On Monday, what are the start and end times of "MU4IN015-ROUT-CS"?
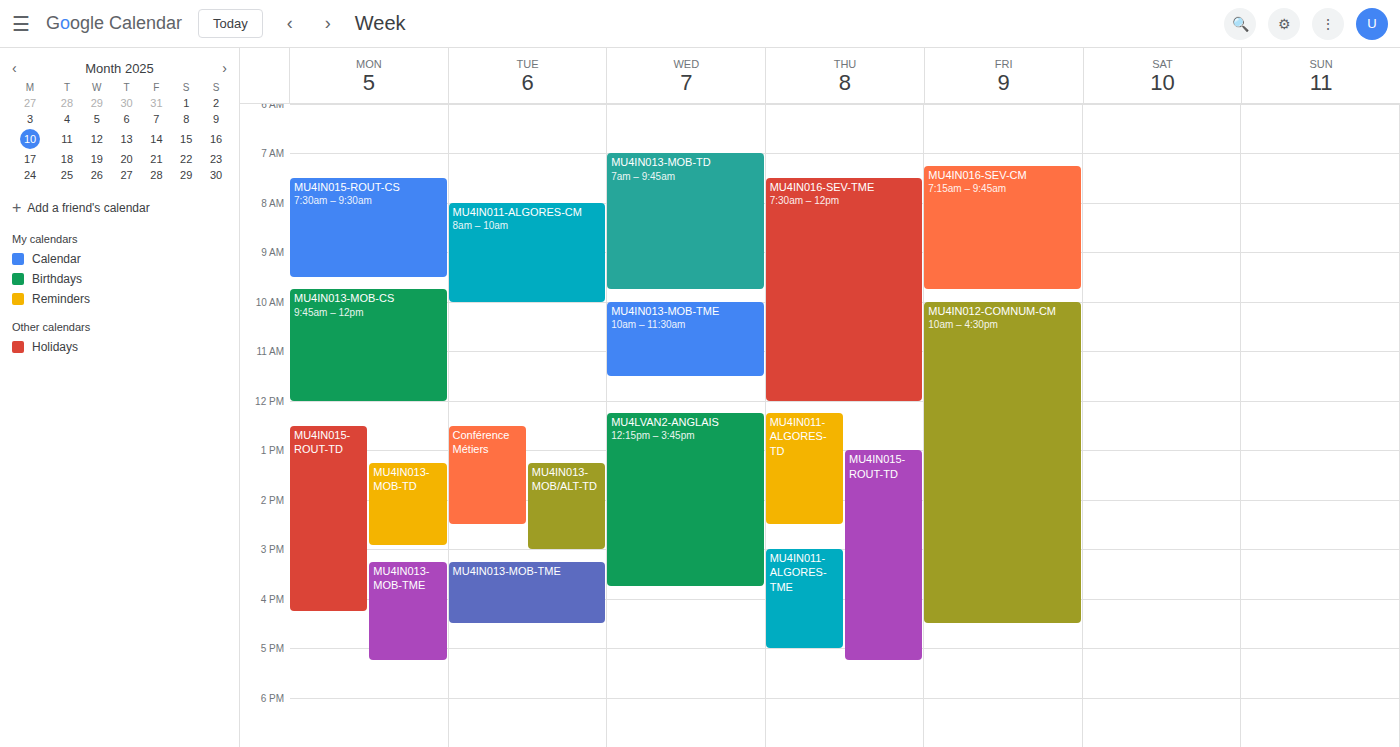
7:30 AM to 9:30 AM